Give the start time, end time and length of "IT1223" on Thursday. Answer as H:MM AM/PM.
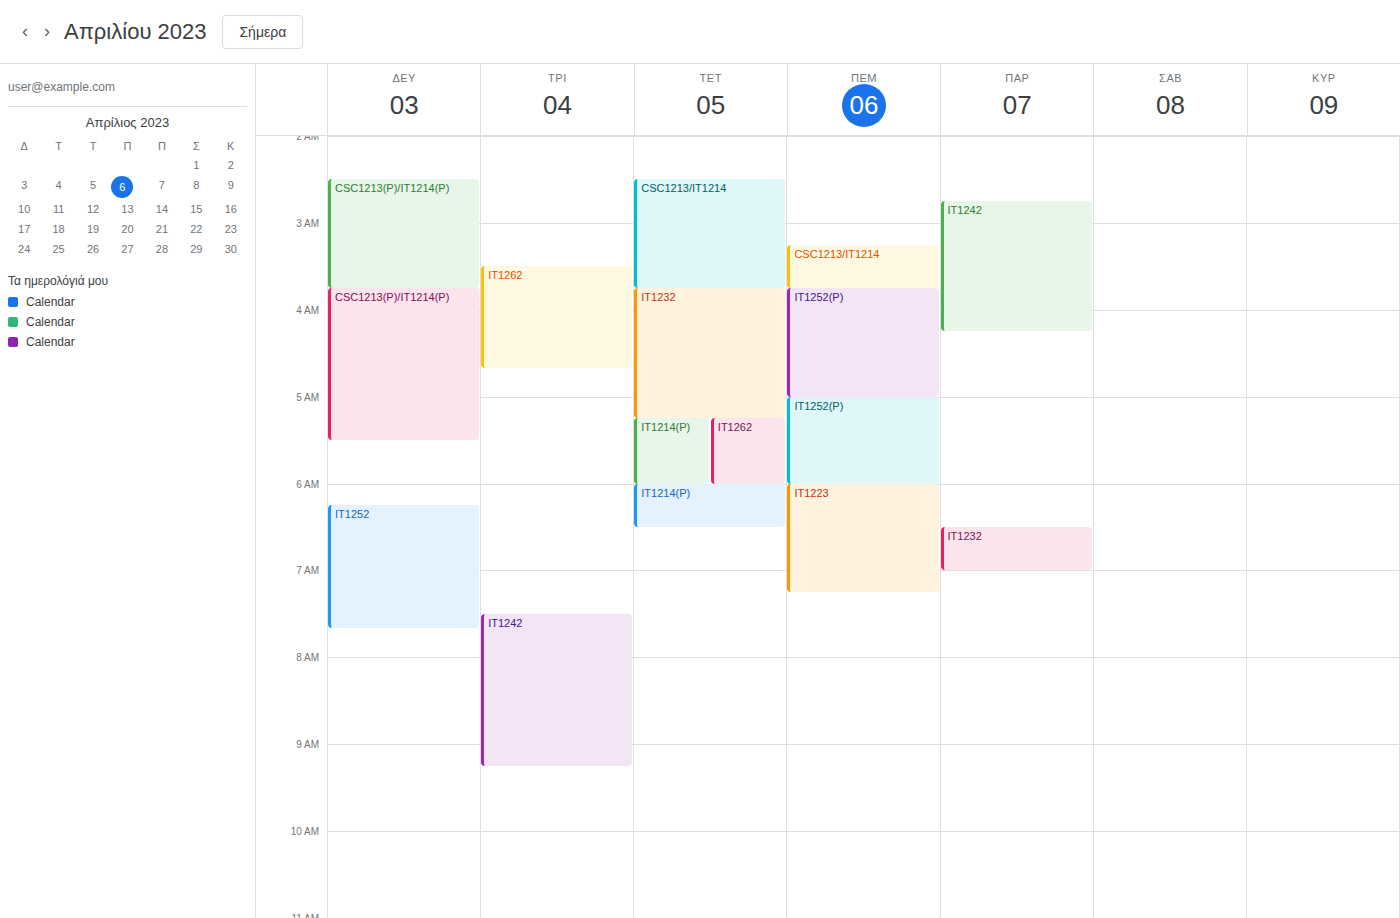
6:00 AM to 7:15 AM, 1 hour 15 minutes